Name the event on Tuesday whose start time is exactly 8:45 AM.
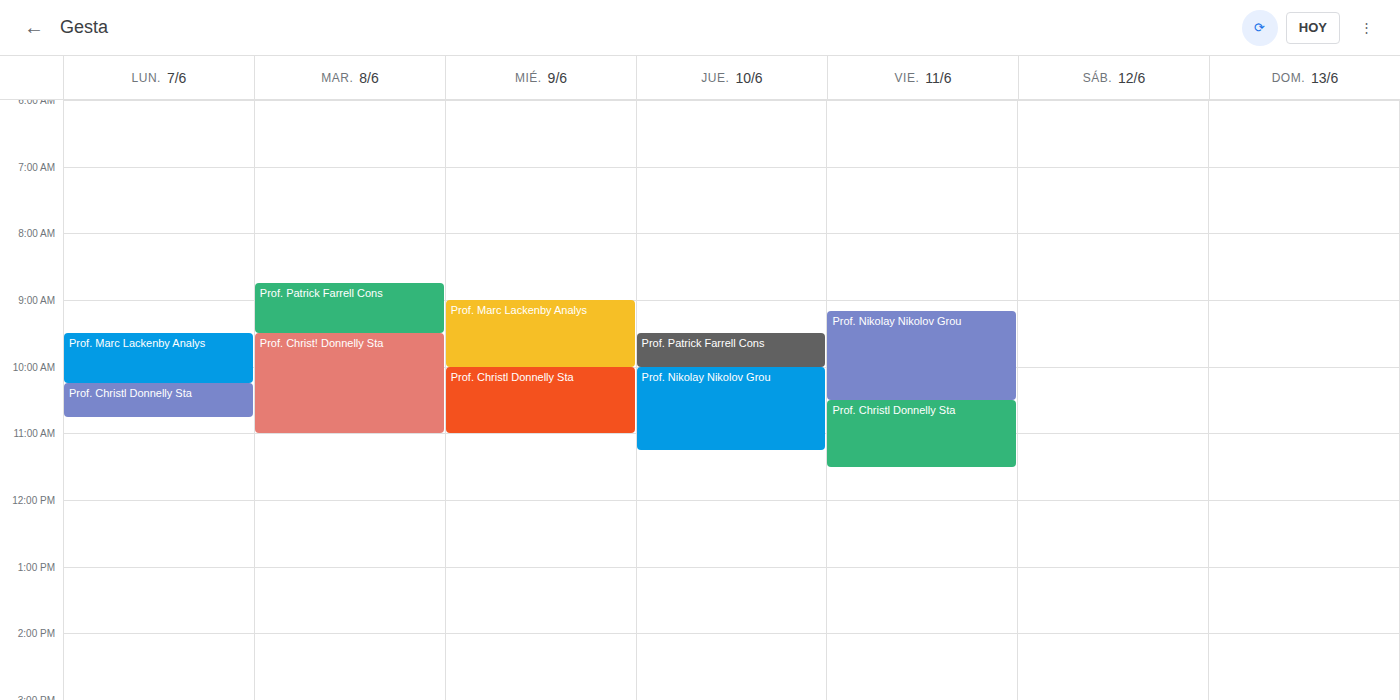
"Prof. Patrick Farrell Cons"